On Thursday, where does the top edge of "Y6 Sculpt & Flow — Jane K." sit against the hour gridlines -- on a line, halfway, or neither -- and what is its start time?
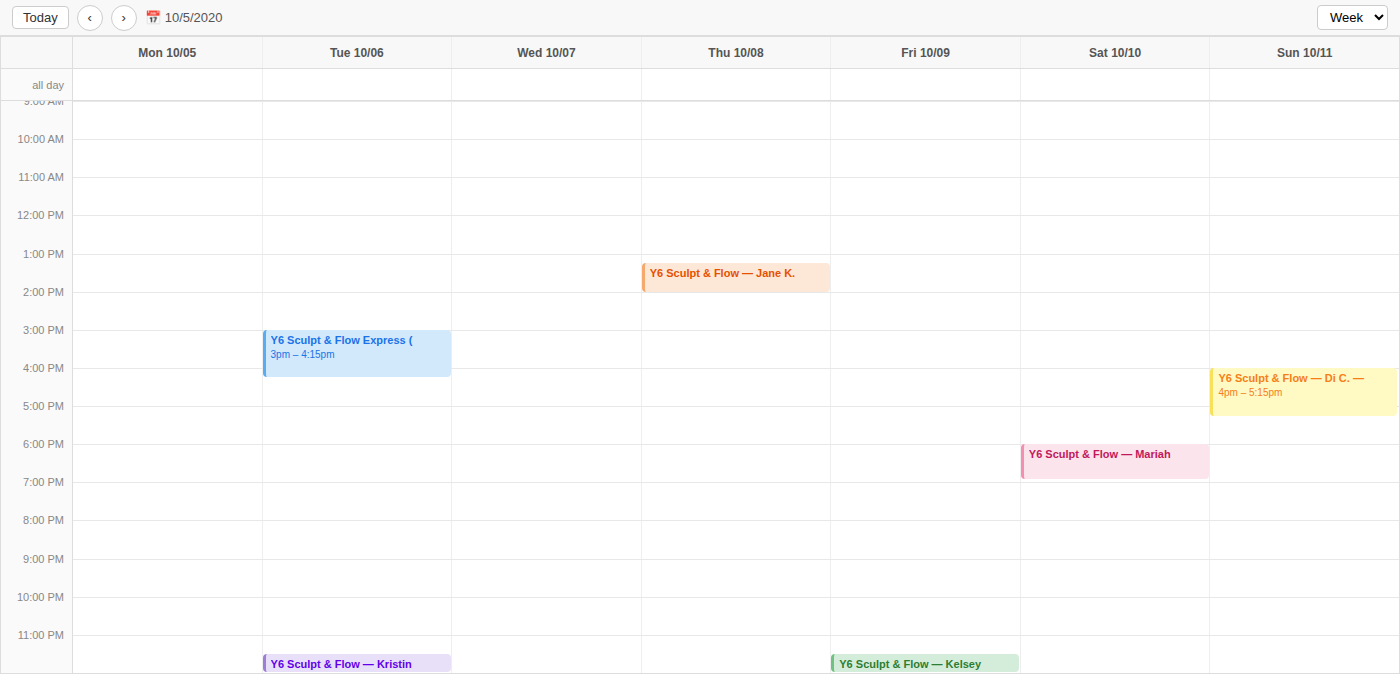
1:15 PM -- neither: a quarter of the way from the 1 PM line to the 2 PM line.